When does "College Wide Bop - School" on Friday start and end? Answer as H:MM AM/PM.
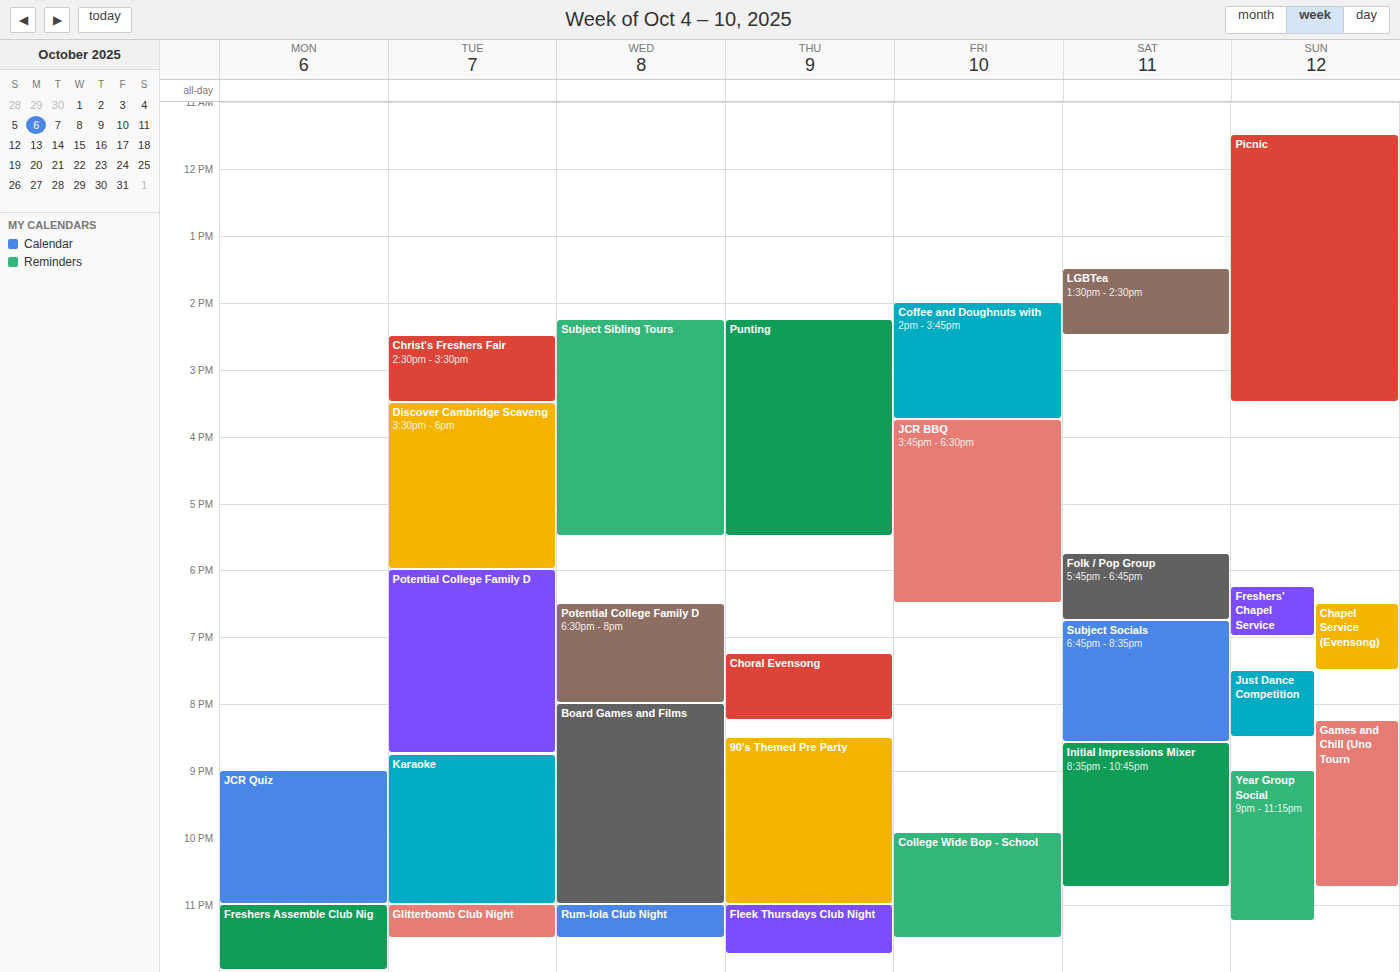
9:55 PM to 11:30 PM